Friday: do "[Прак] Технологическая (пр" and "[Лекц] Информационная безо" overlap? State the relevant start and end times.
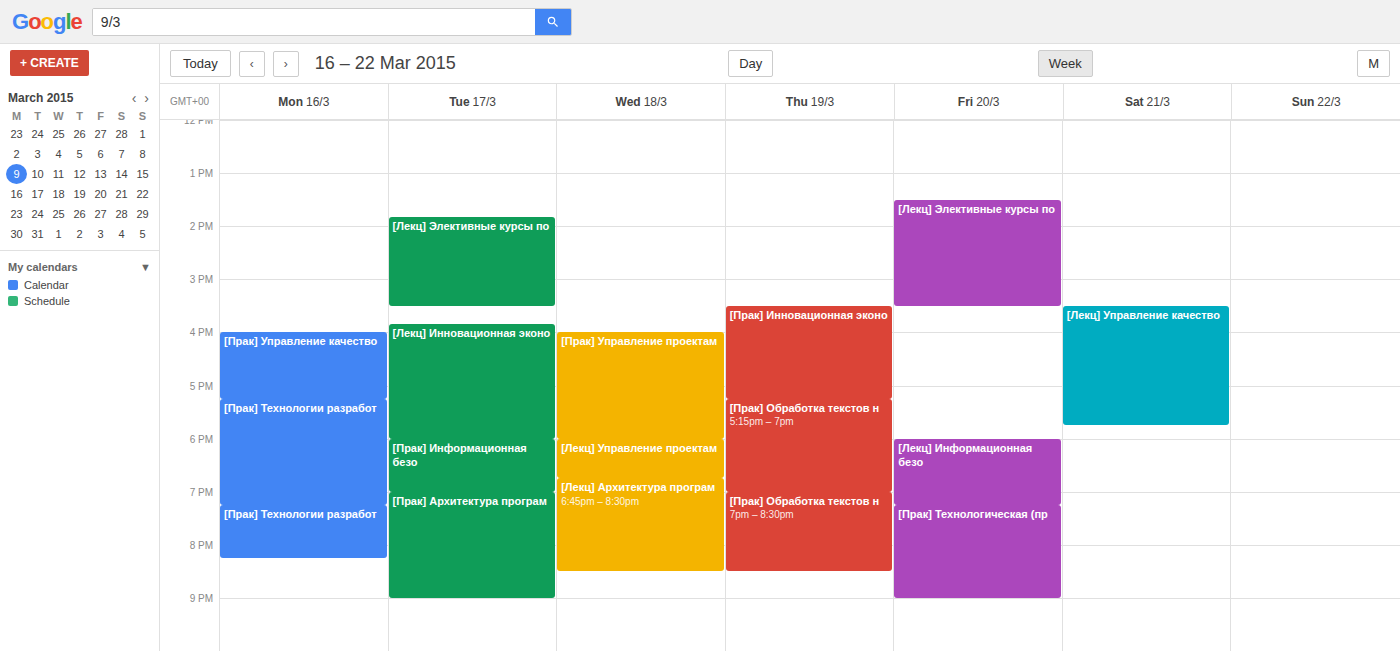
"[Лекц] Информационная безо" ends at 7:15 PM, exactly when "[Прак] Технологическая (пр" starts -- they touch but do not overlap.